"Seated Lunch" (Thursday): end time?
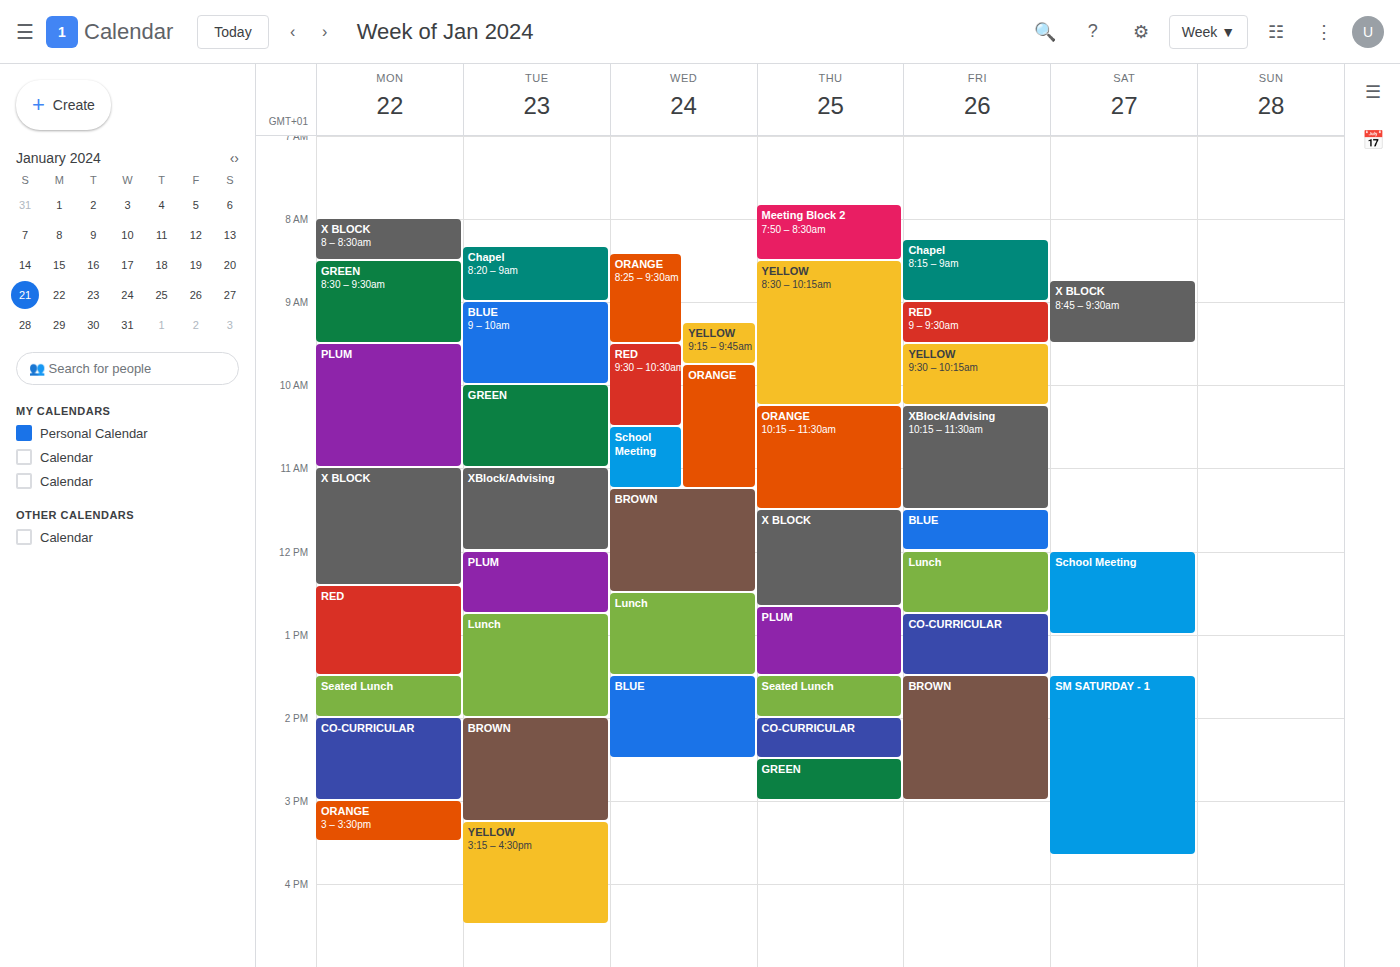
2:00 PM